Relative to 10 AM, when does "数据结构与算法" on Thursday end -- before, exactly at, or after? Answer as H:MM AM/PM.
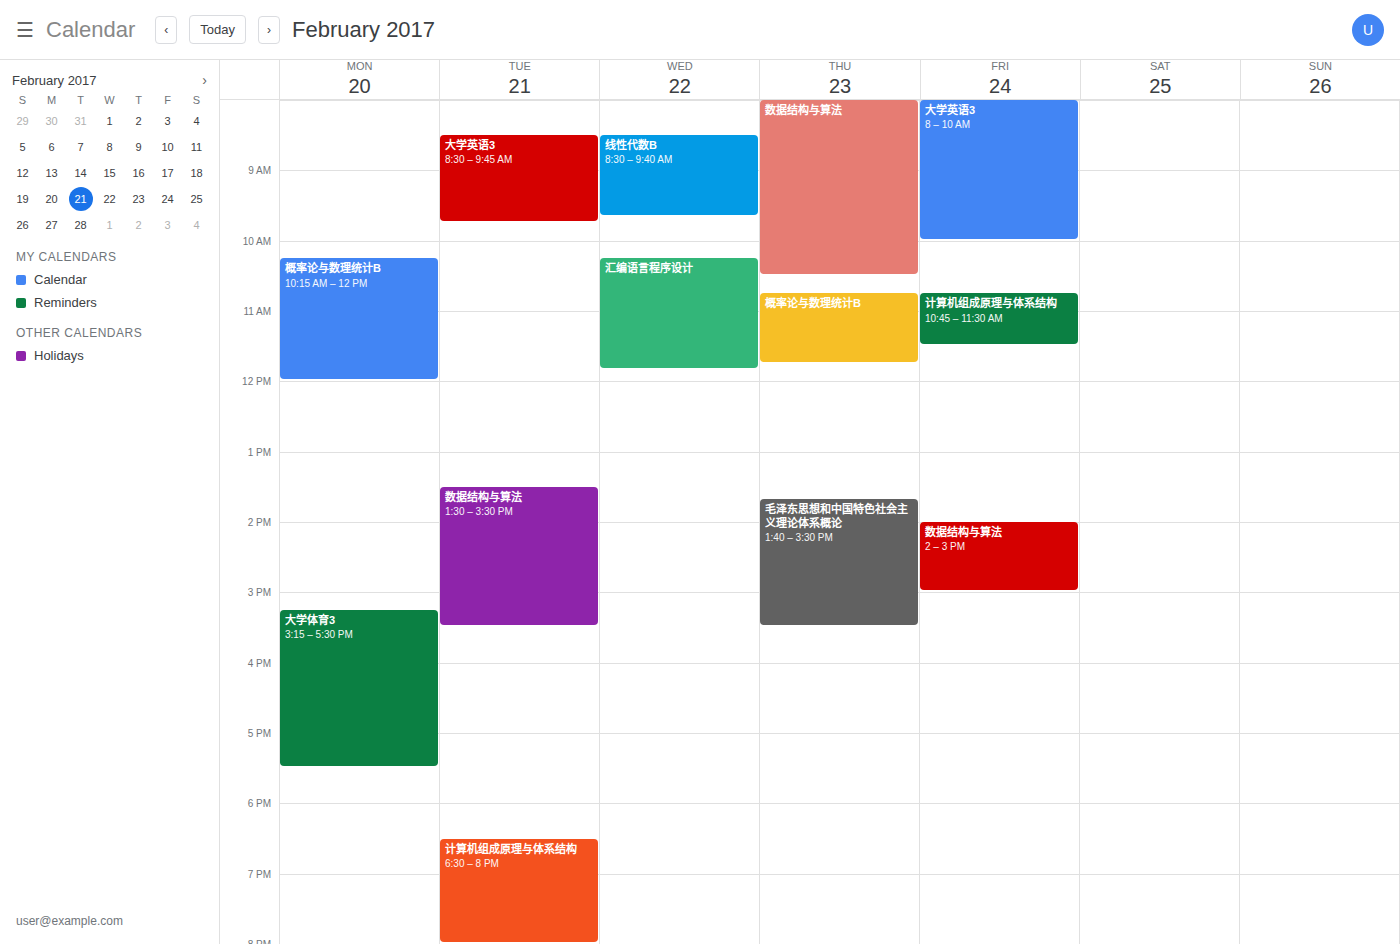
10:30 AM -- after 10 AM, 30 minutes below the 10 AM line.